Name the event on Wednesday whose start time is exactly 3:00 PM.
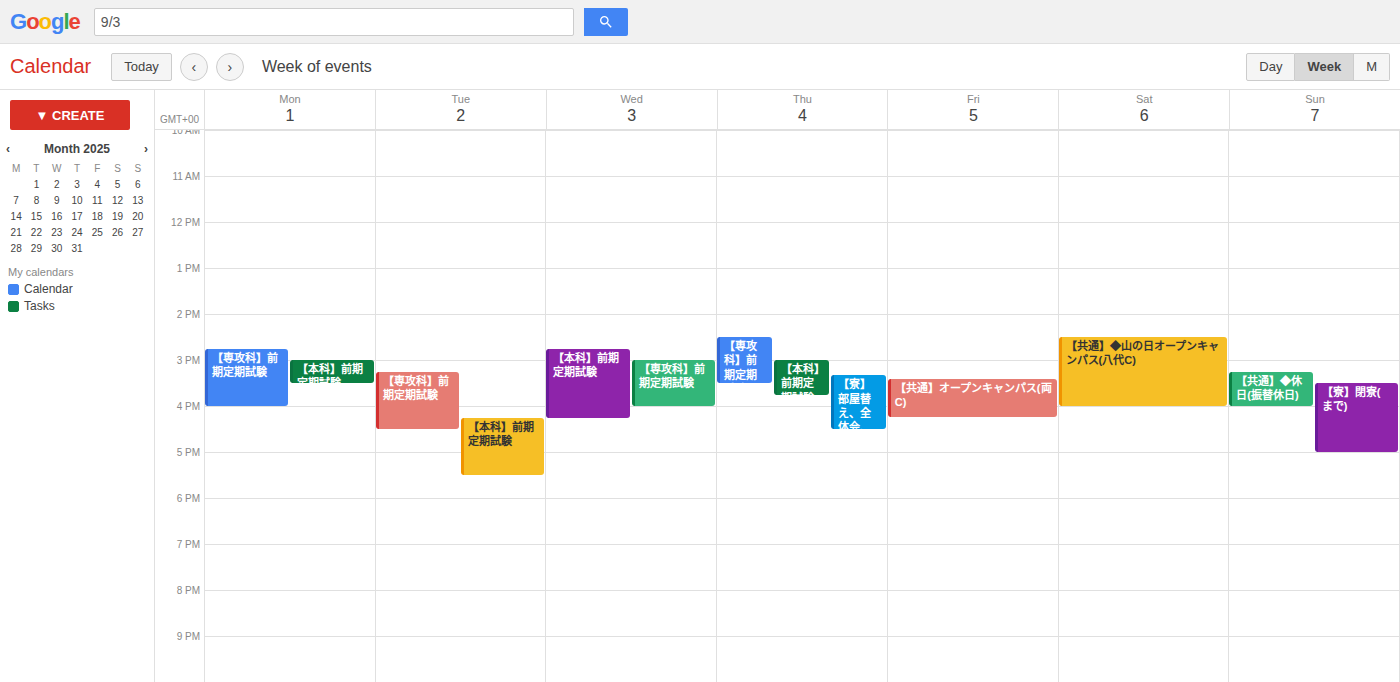
"【専攻科】前期定期試験"